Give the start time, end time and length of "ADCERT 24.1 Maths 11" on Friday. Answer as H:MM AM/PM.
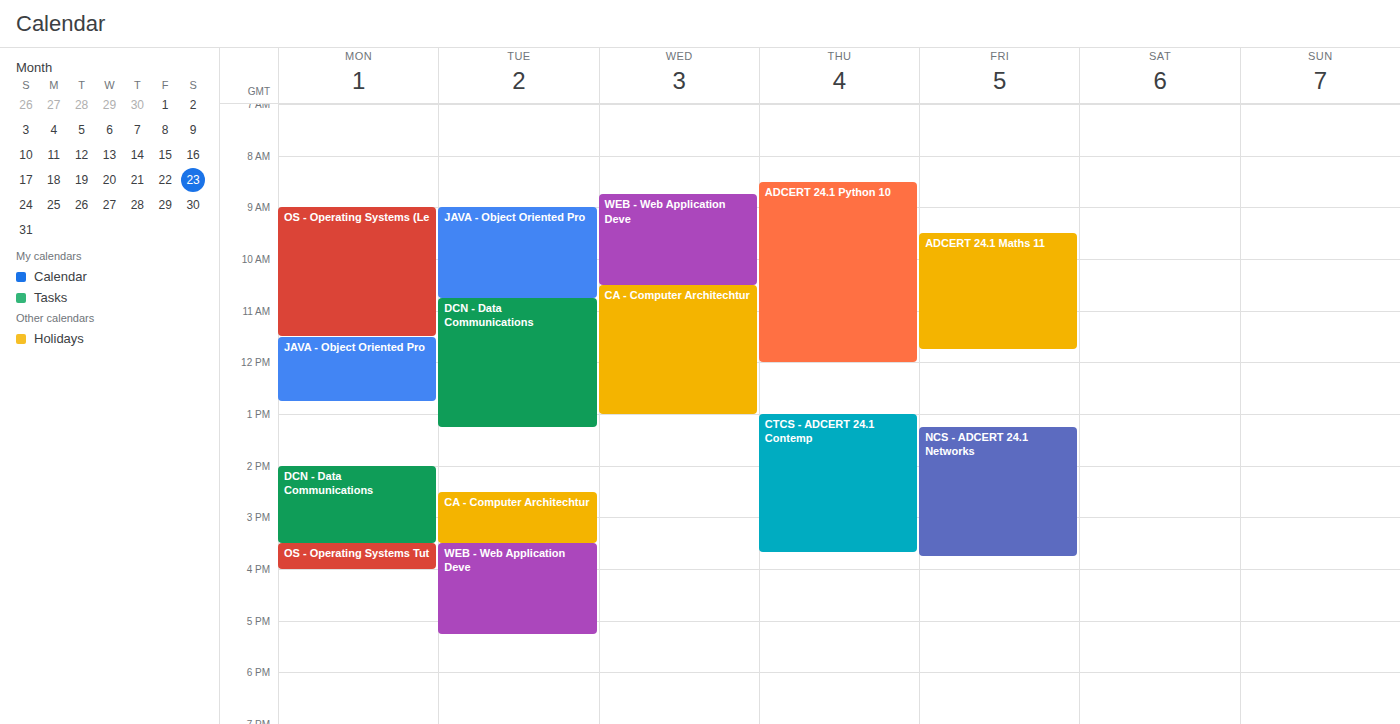
9:30 AM to 11:45 AM, 2 hours 15 minutes